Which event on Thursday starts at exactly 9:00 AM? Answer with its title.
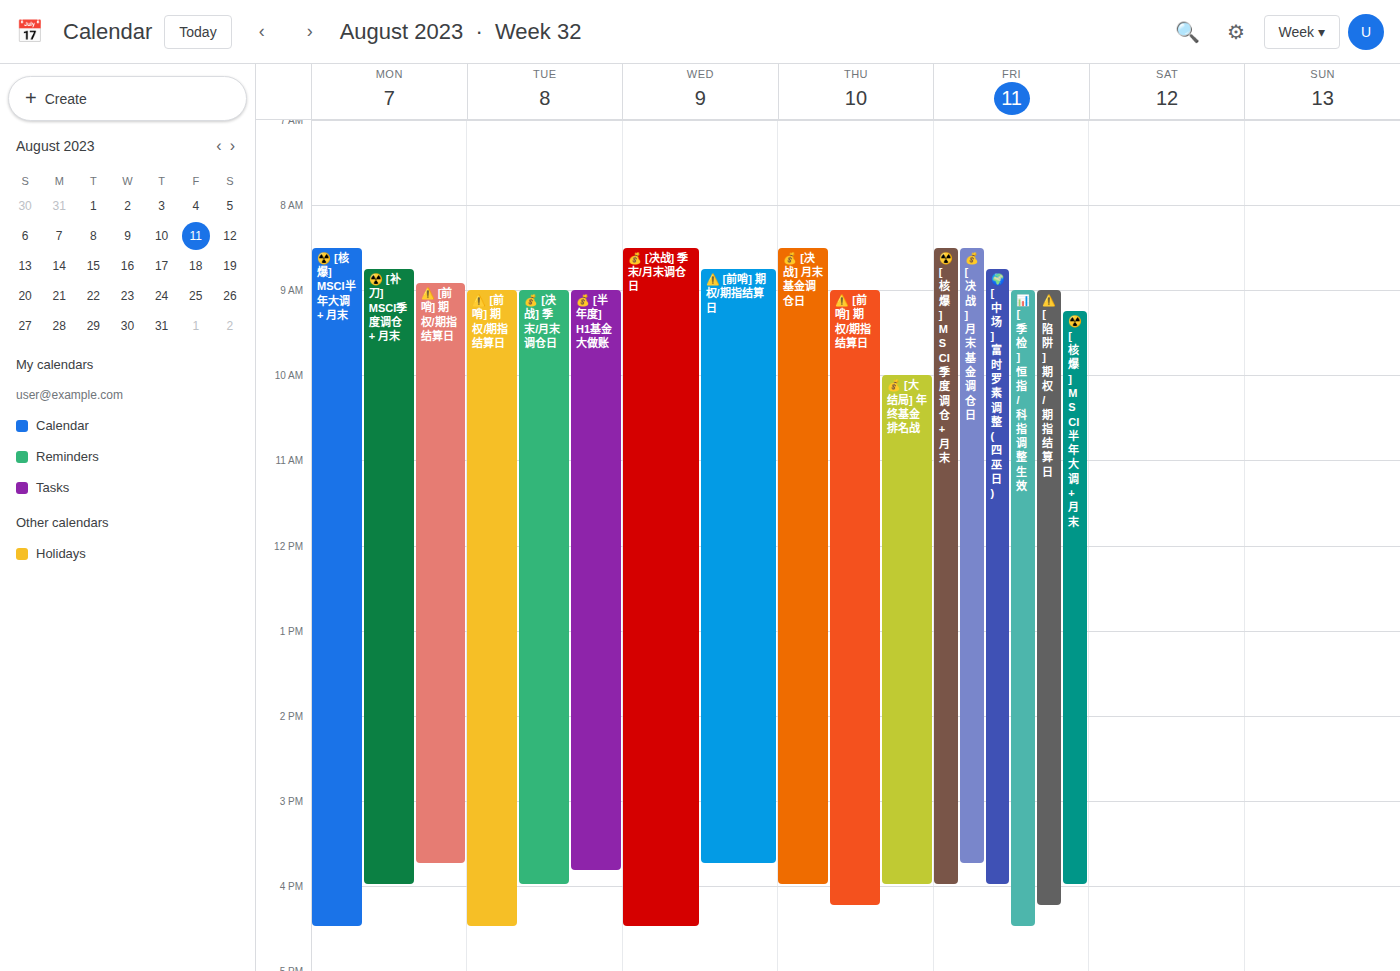
"⚠️ [前哨] 期权/期指结算日"